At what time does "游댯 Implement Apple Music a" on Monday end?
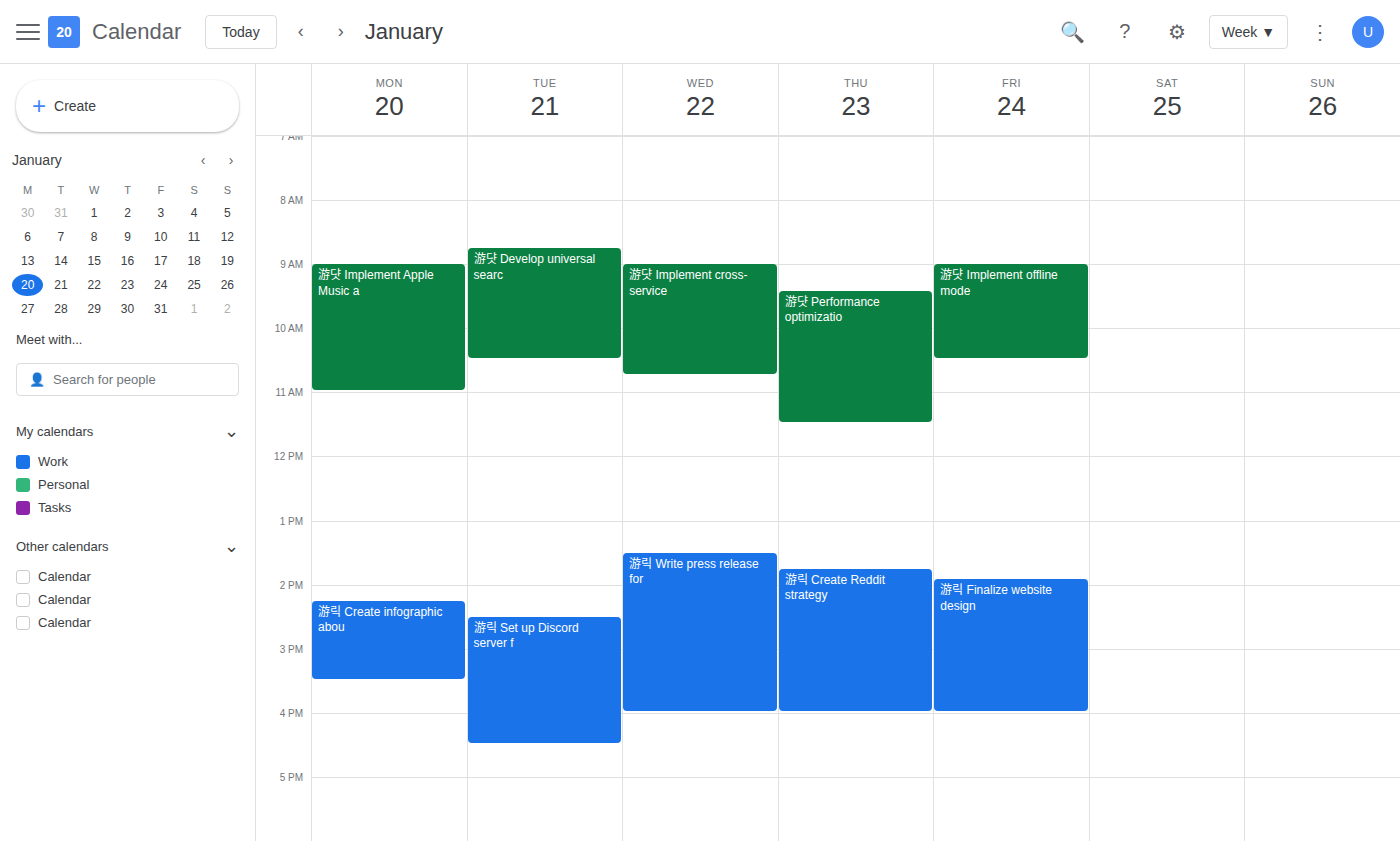
11:00 AM